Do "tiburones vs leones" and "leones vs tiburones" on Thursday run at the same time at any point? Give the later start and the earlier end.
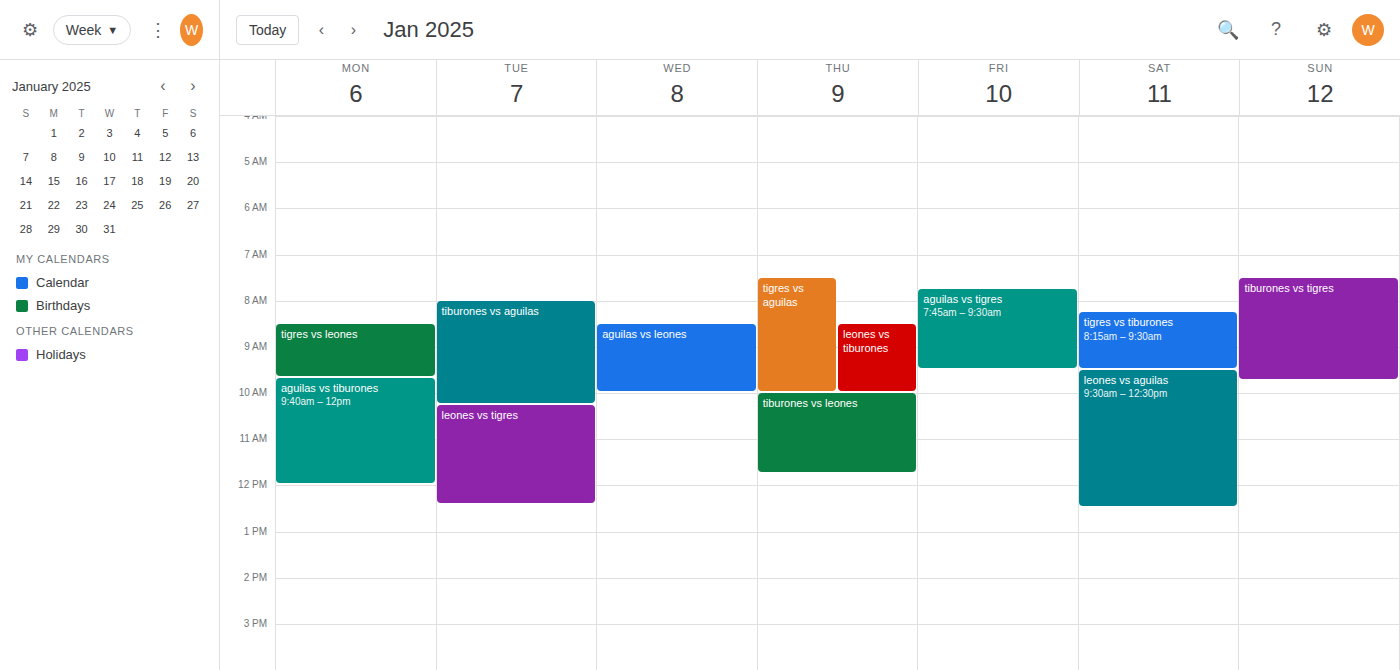
"leones vs tiburones" ends at 10:00 AM, exactly when "tiburones vs leones" starts -- they touch but do not overlap.